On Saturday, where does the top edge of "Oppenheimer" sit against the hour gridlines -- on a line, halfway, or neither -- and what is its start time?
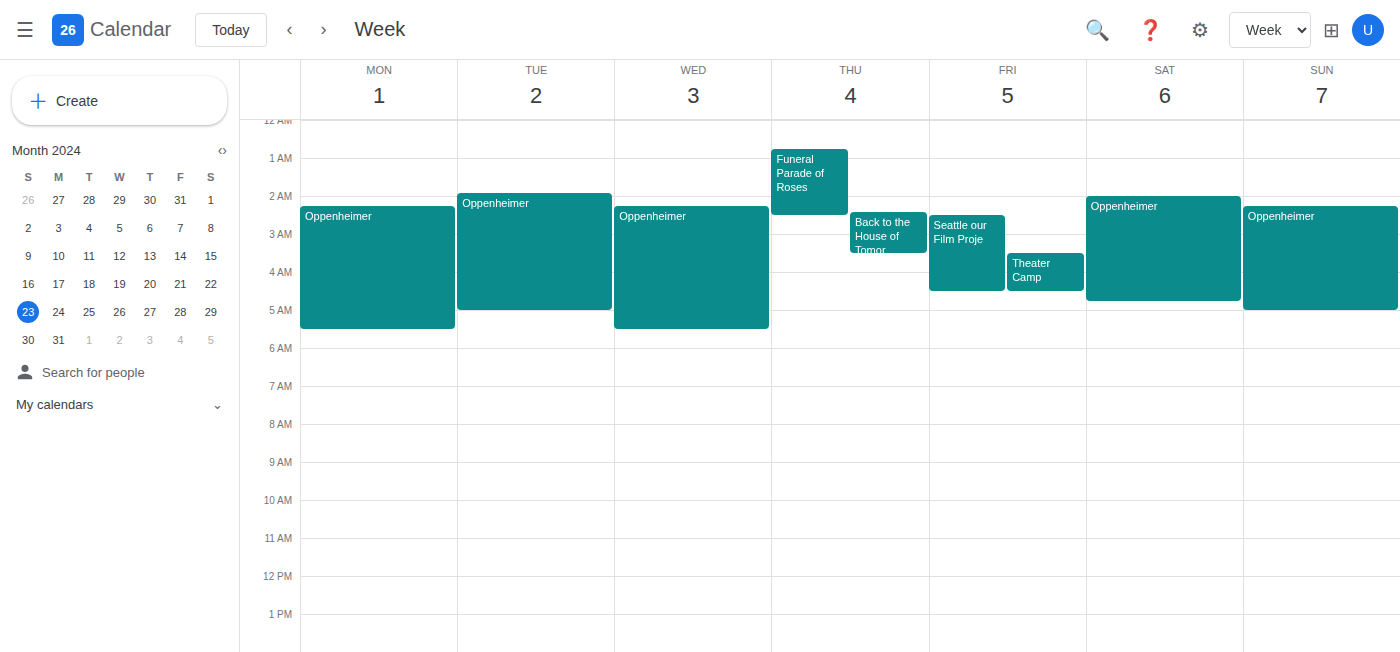
2:00 AM -- exactly on the 2 AM line.